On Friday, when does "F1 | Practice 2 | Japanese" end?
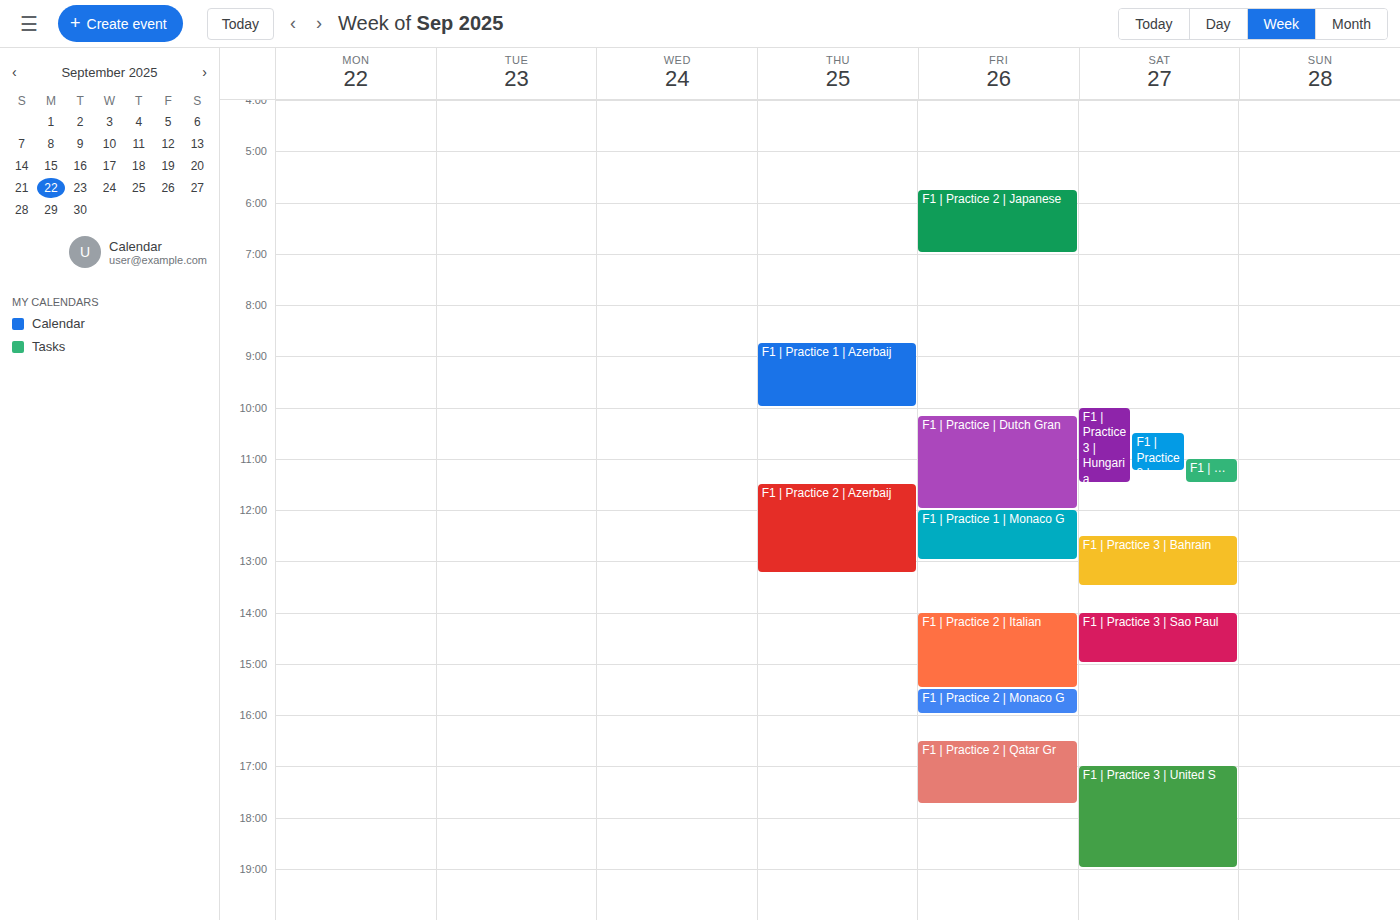
7:00 AM